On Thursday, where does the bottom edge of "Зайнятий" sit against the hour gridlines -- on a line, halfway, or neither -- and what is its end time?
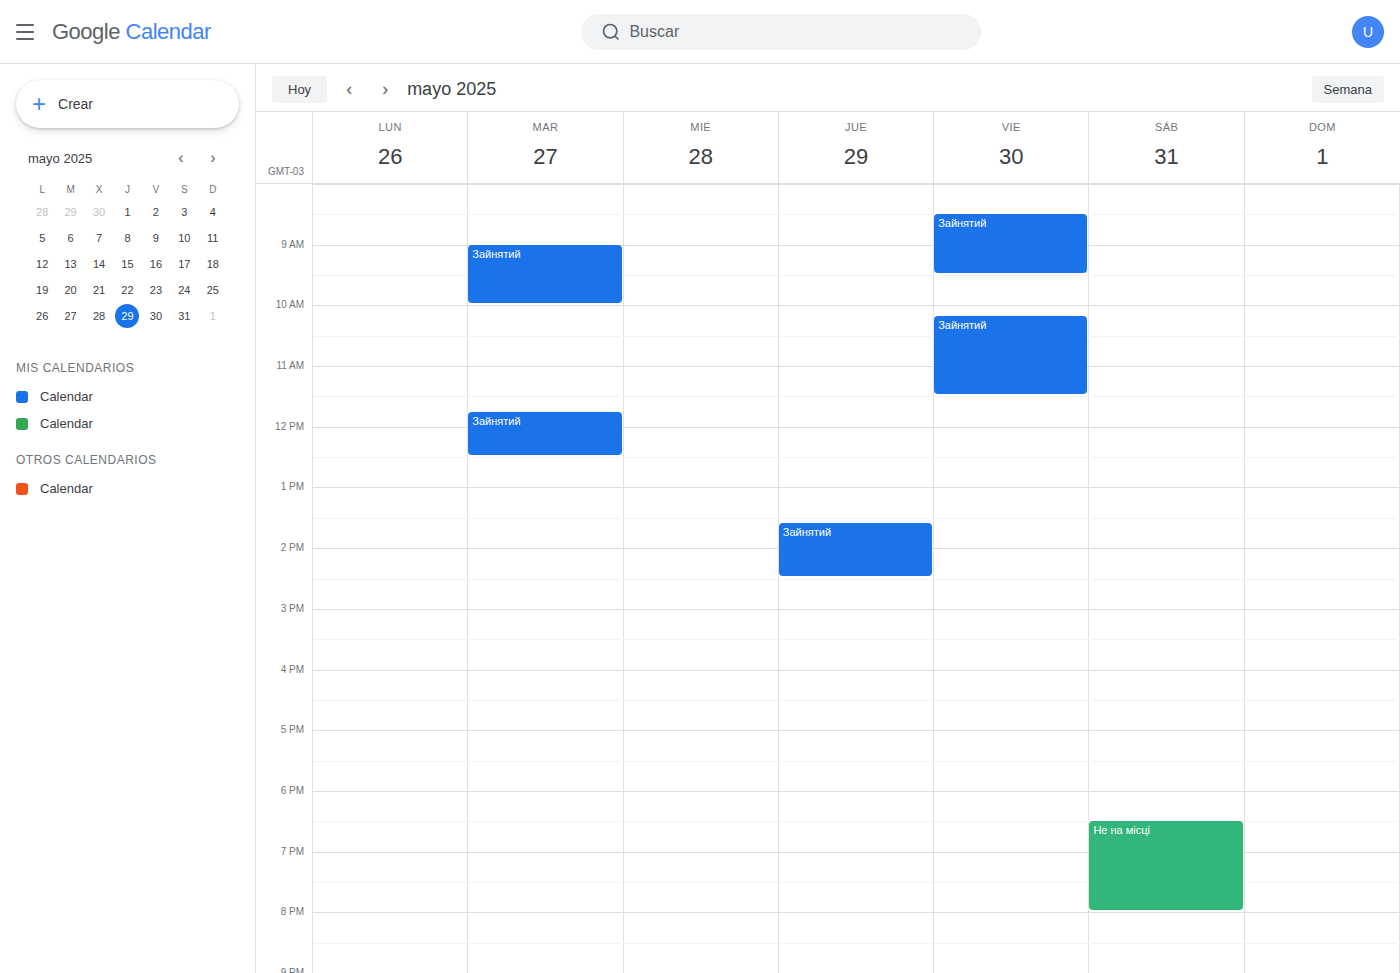
2:30 PM -- halfway between the 2 PM and 3 PM lines.